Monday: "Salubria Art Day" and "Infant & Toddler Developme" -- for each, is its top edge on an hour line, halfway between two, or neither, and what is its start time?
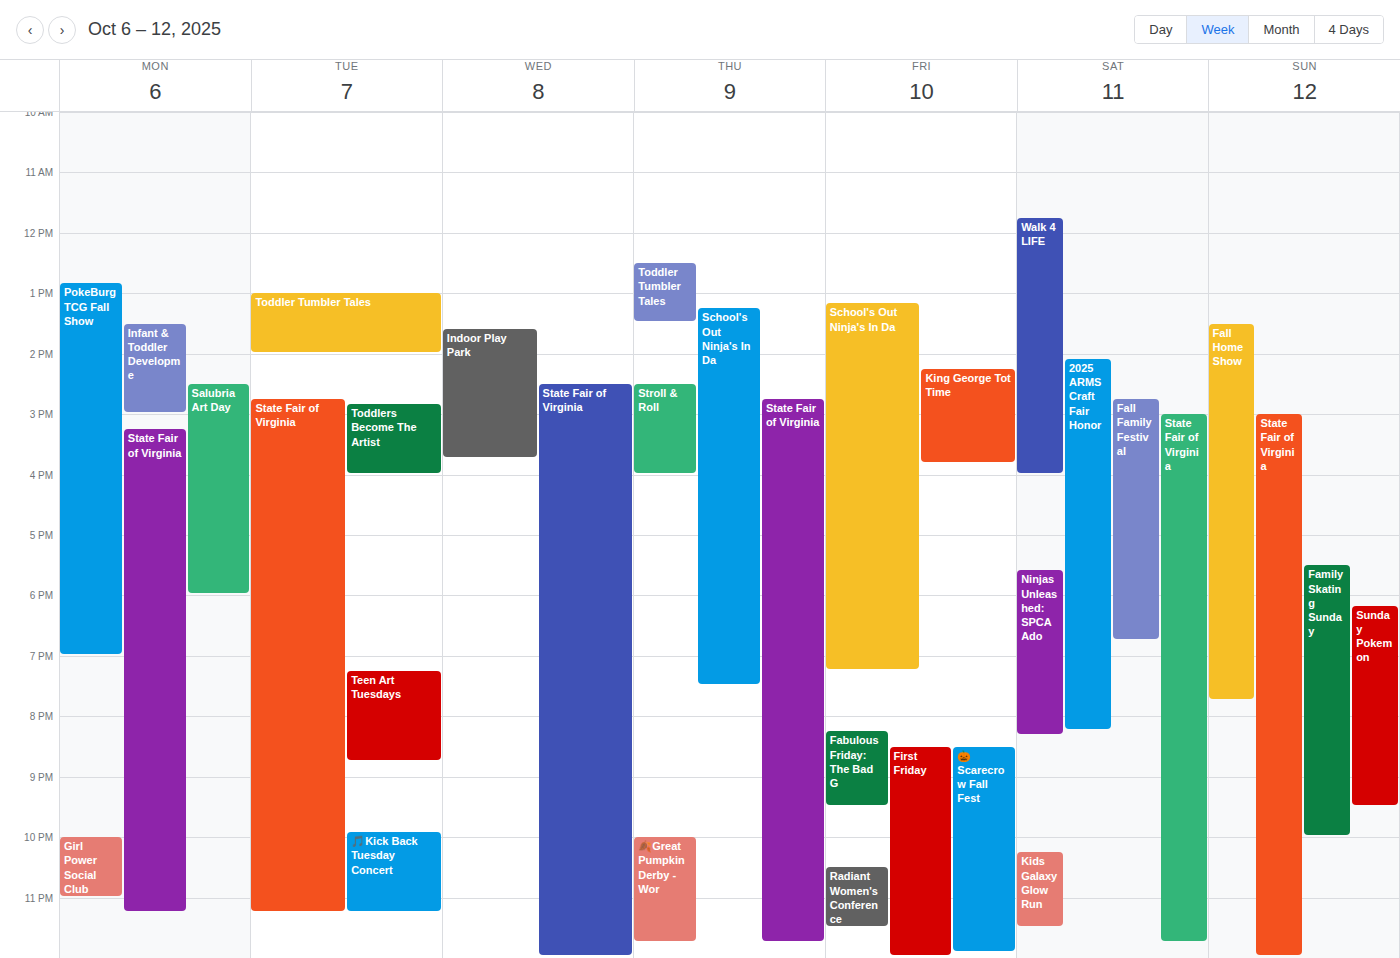
"Salubria Art Day": 2:30 PM, halfway between the 2 PM and 3 PM lines. "Infant & Toddler Developme": 1:30 PM, halfway between the 1 PM and 2 PM lines.